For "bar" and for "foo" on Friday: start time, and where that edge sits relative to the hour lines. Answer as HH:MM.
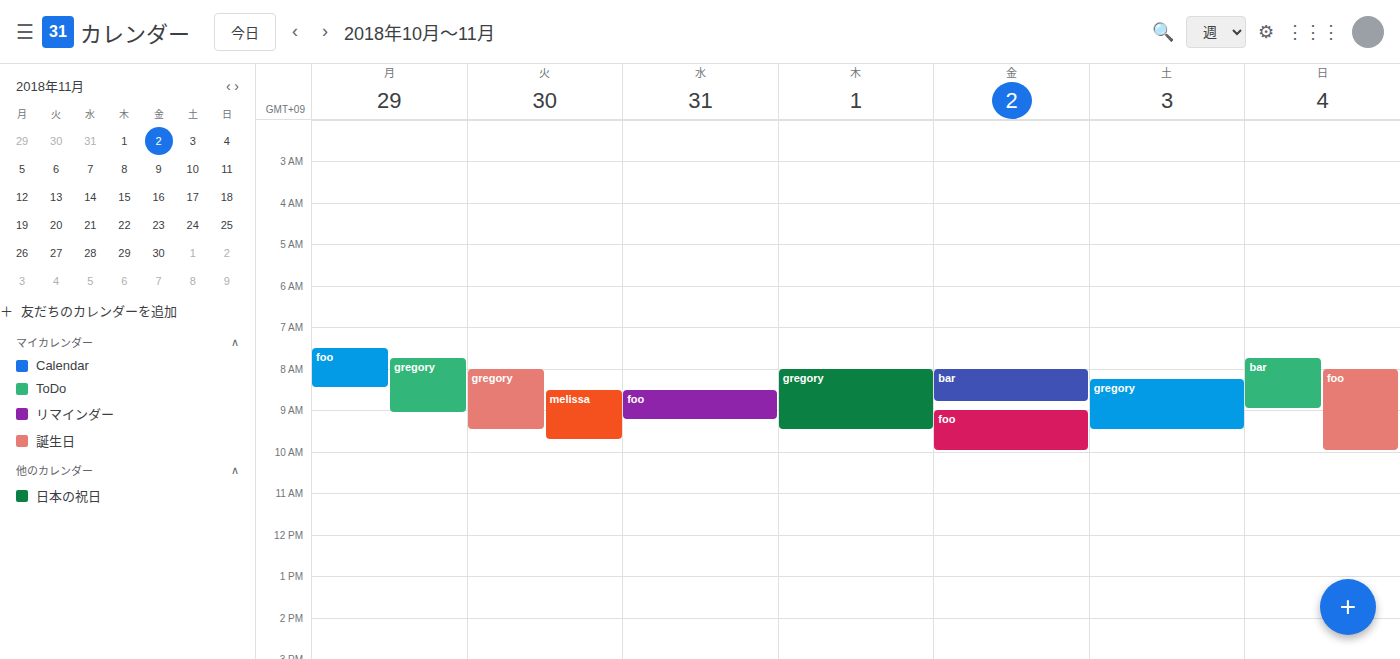
"bar": 08:00, exactly on the 08:00 line. "foo": 09:00, exactly on the 09:00 line.